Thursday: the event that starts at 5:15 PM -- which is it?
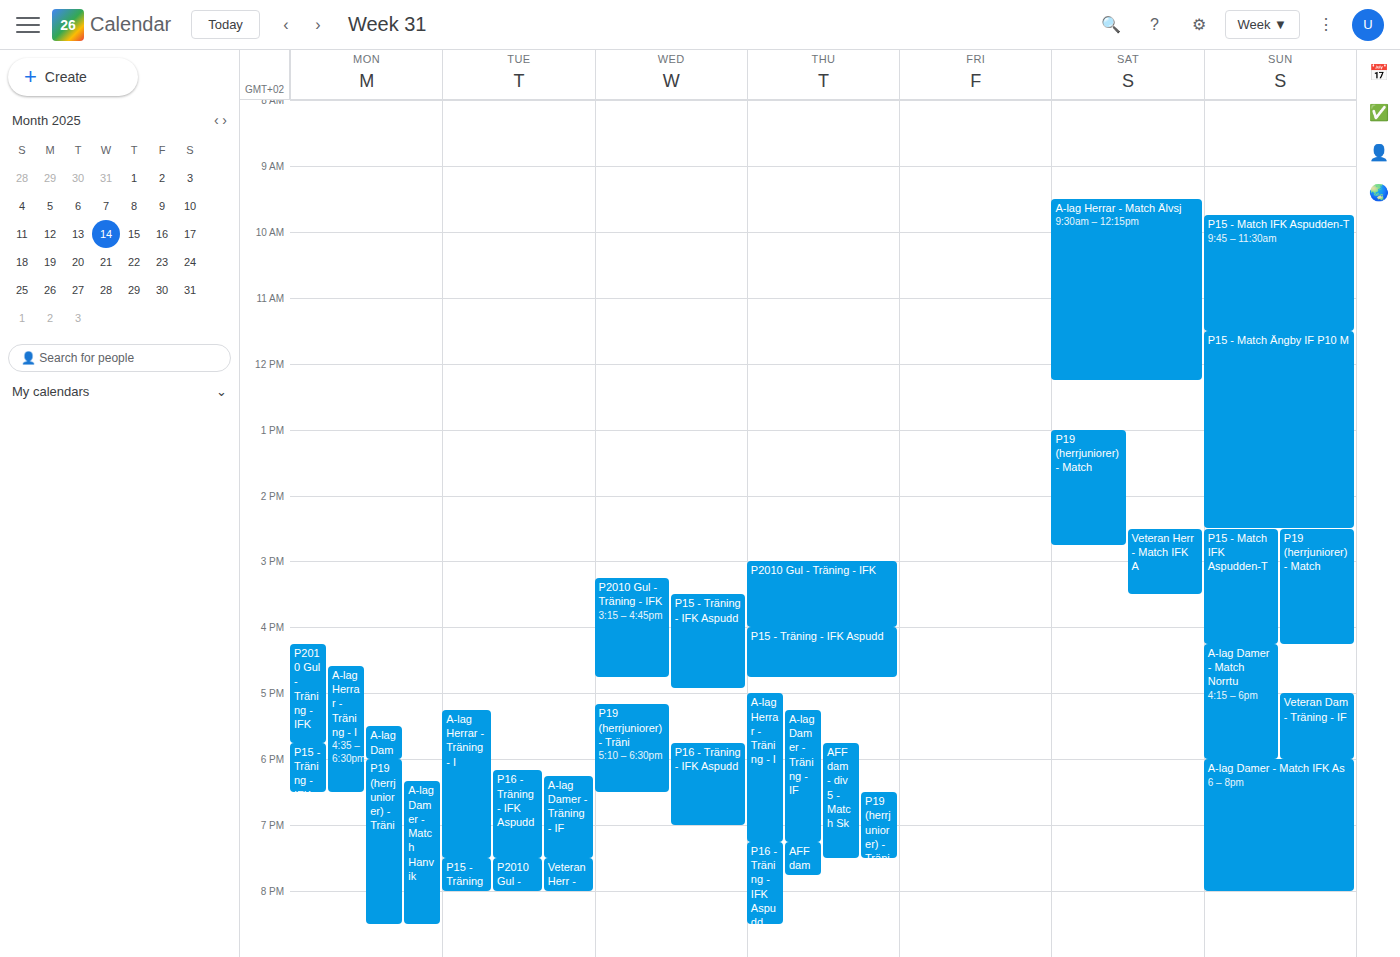
"A-lag Damer - Träning - IF"